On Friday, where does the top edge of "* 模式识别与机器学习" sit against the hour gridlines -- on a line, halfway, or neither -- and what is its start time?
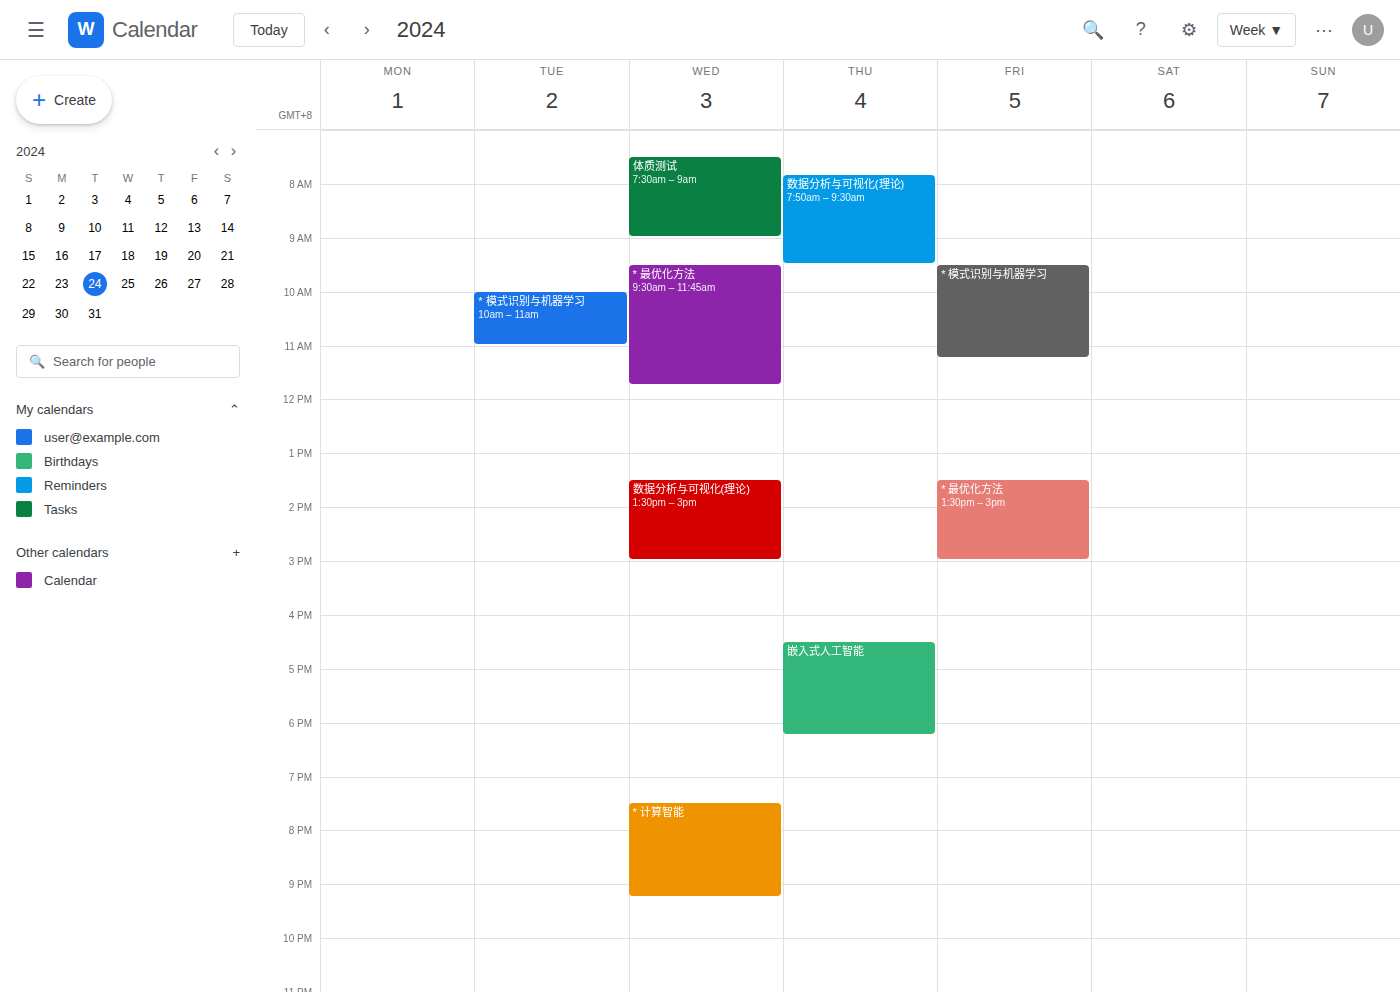
9:30 AM -- halfway between the 9 AM and 10 AM lines.